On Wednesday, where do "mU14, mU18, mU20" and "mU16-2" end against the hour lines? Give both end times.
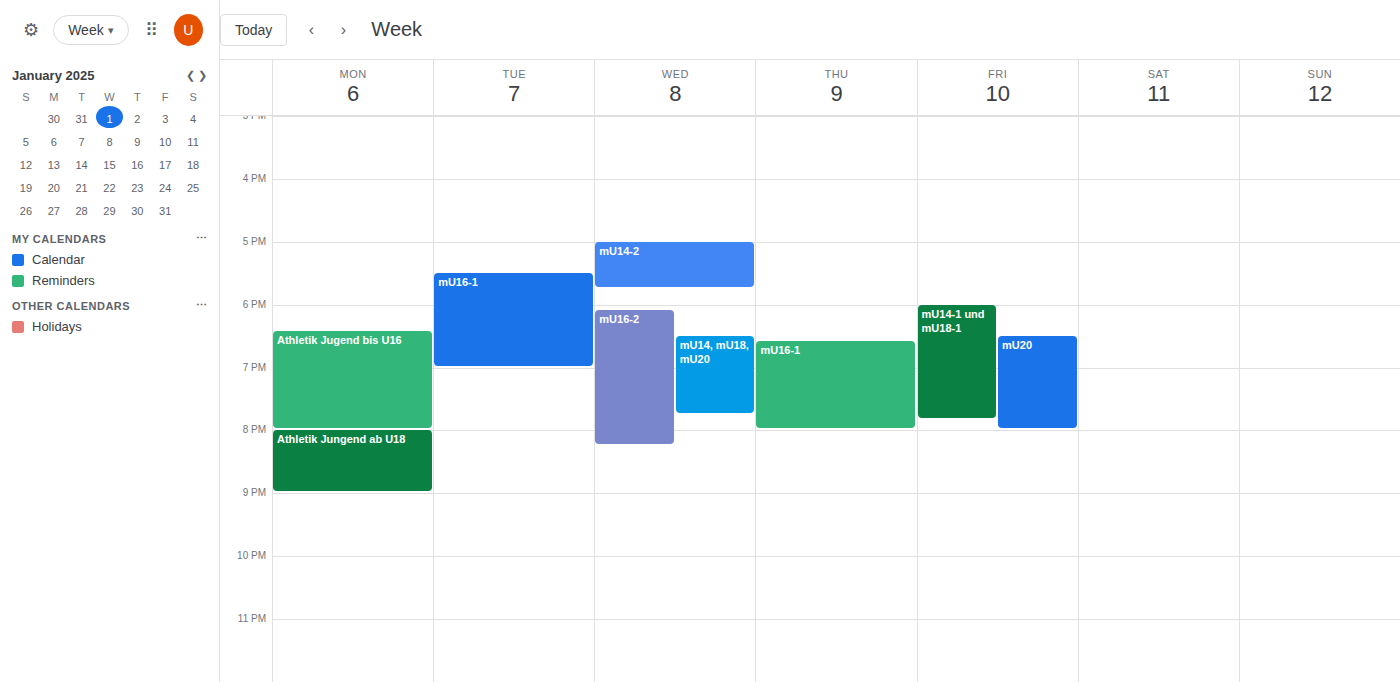
"mU14, mU18, mU20": 7:45 PM, neither: three quarters of the way from the 7 PM line to the 8 PM line. "mU16-2": 8:15 PM, neither: a quarter of the way from the 8 PM line to the 9 PM line.